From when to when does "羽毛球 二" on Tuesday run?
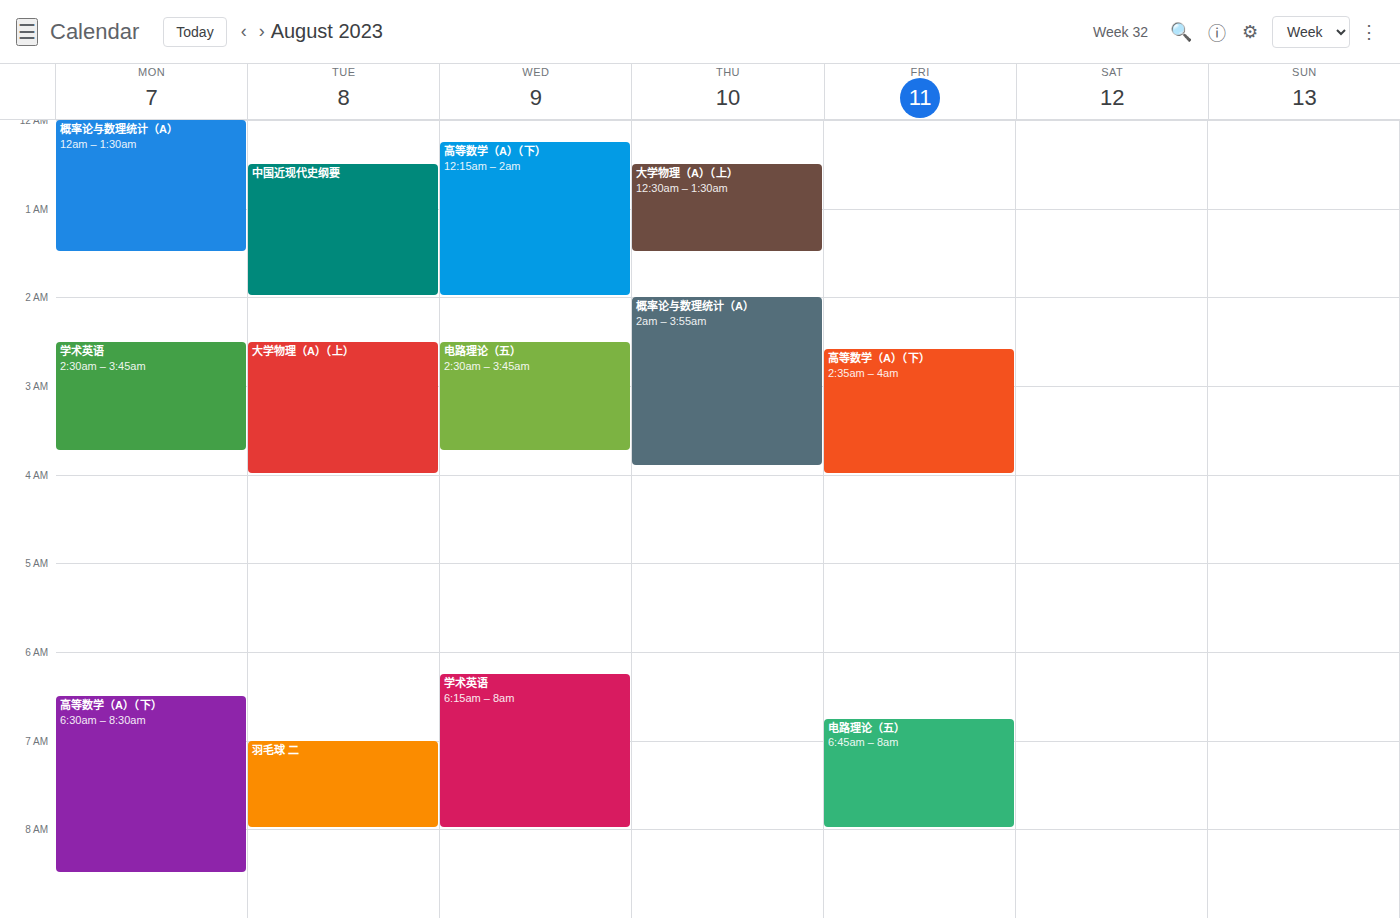
7:00 AM to 8:00 AM